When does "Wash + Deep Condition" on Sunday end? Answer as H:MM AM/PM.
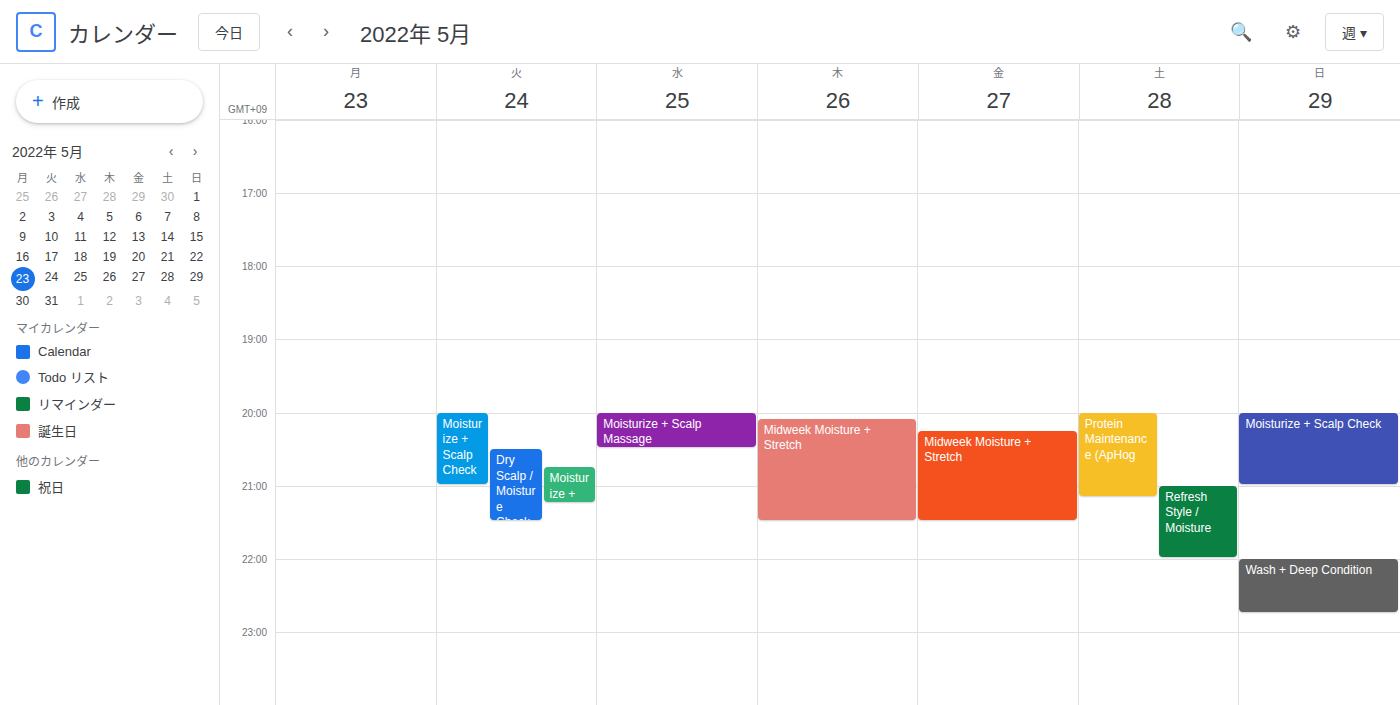
10:45 PM